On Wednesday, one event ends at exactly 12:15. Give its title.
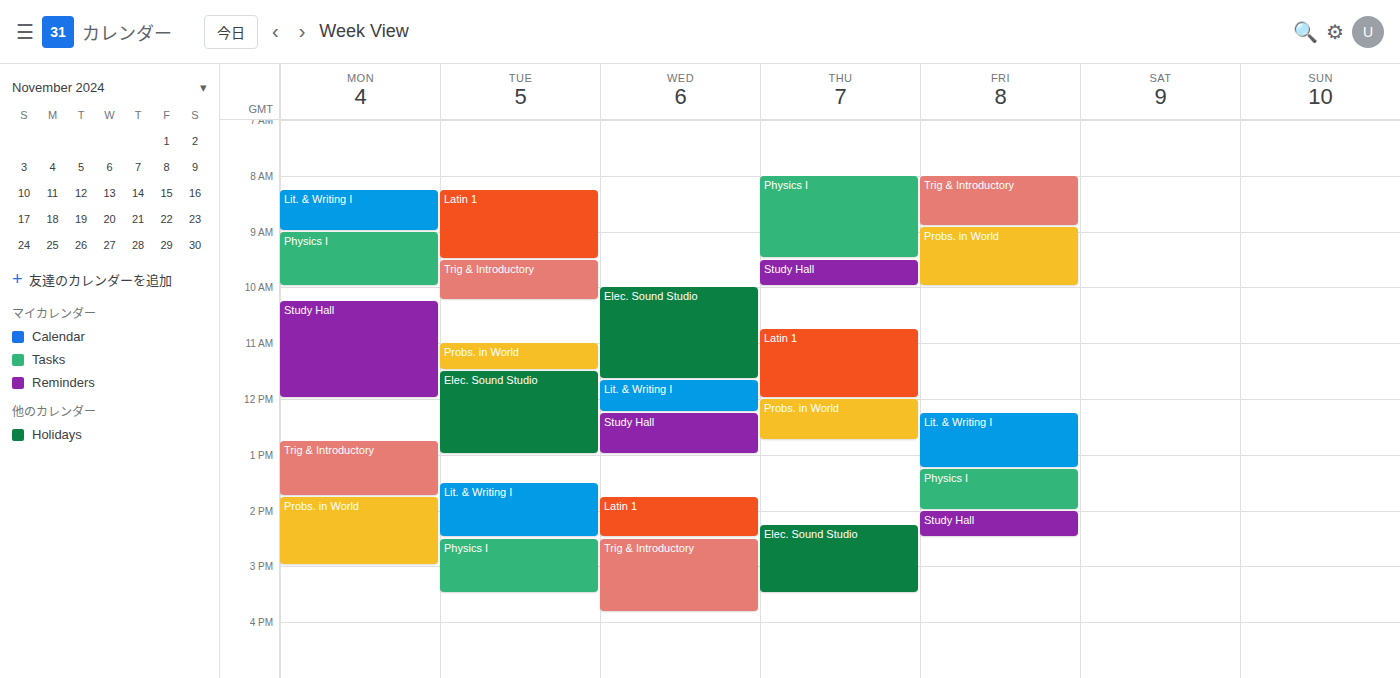
"Lit. & Writing I"